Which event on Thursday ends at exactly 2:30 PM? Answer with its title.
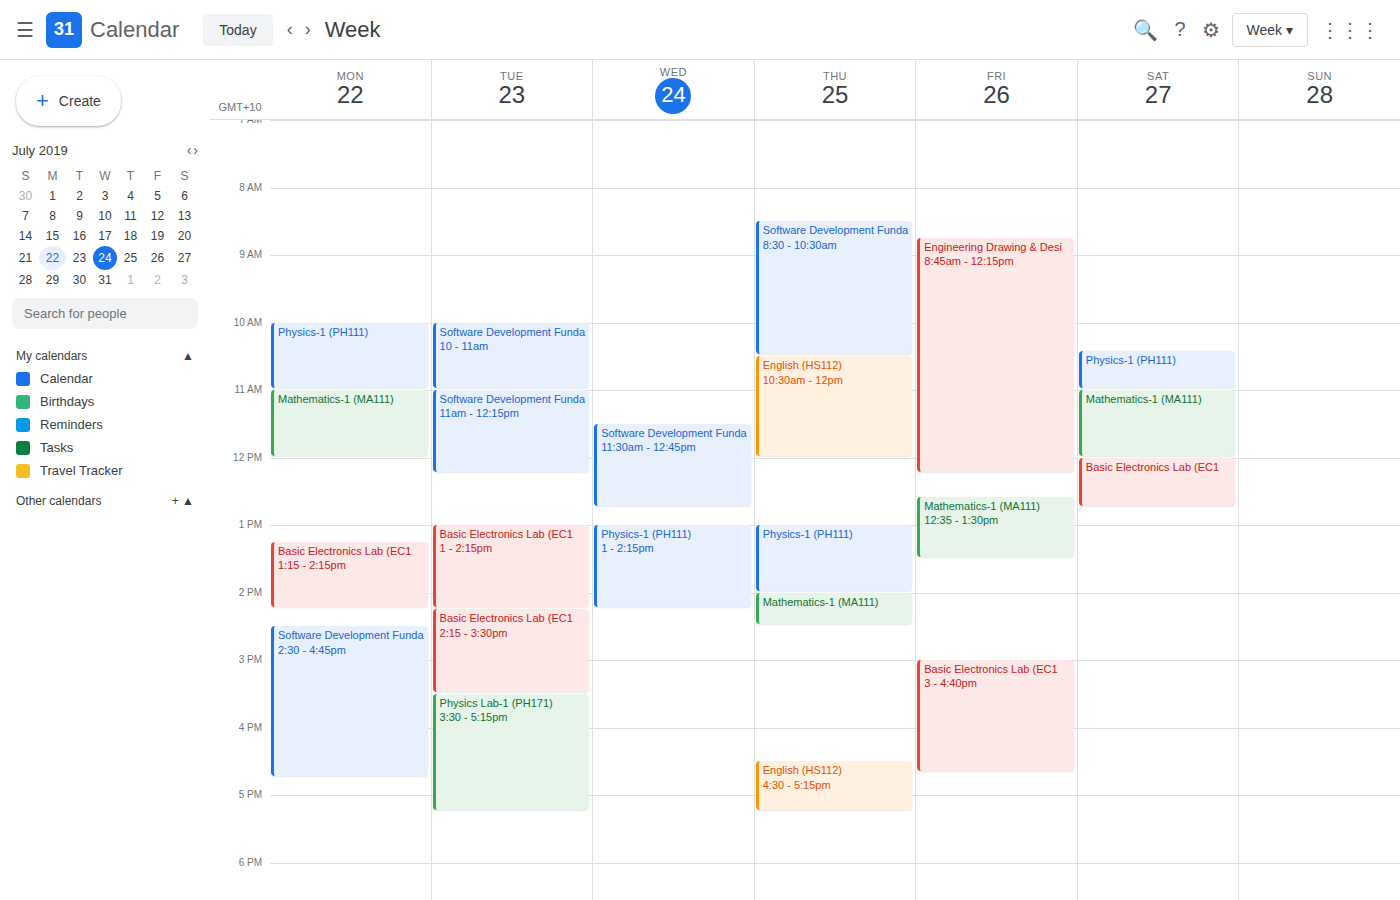
"Mathematics-1 (MA111)"